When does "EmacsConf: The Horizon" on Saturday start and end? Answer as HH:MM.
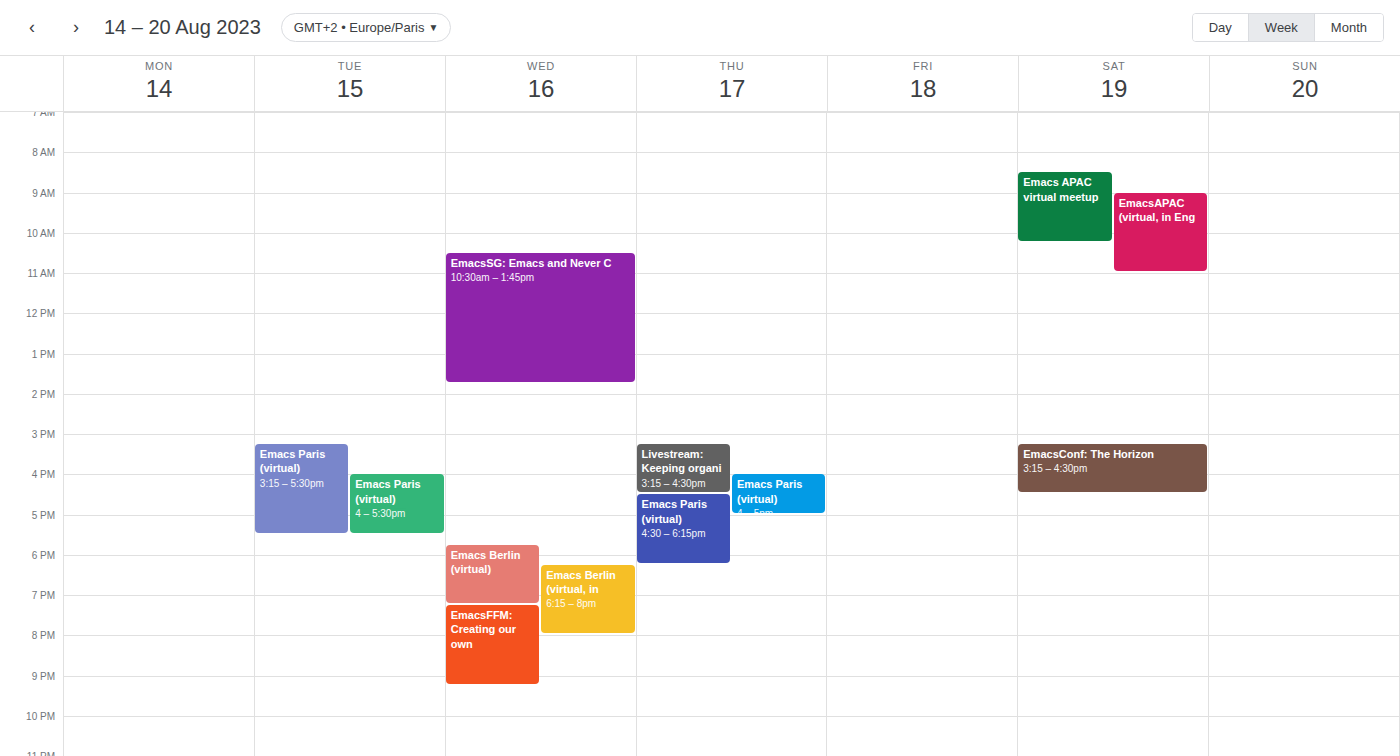
15:15 to 16:30